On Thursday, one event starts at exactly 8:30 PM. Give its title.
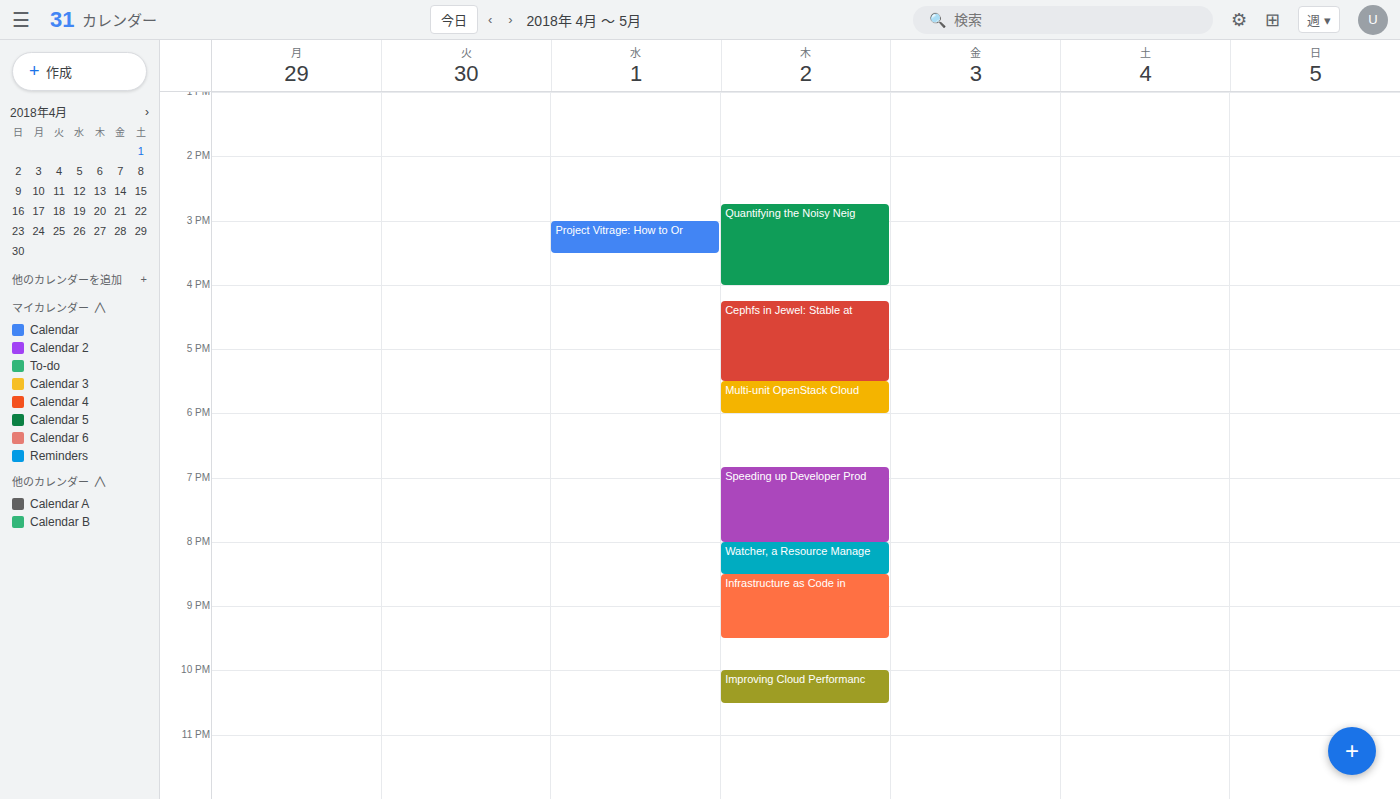
"Infrastructure as Code in"